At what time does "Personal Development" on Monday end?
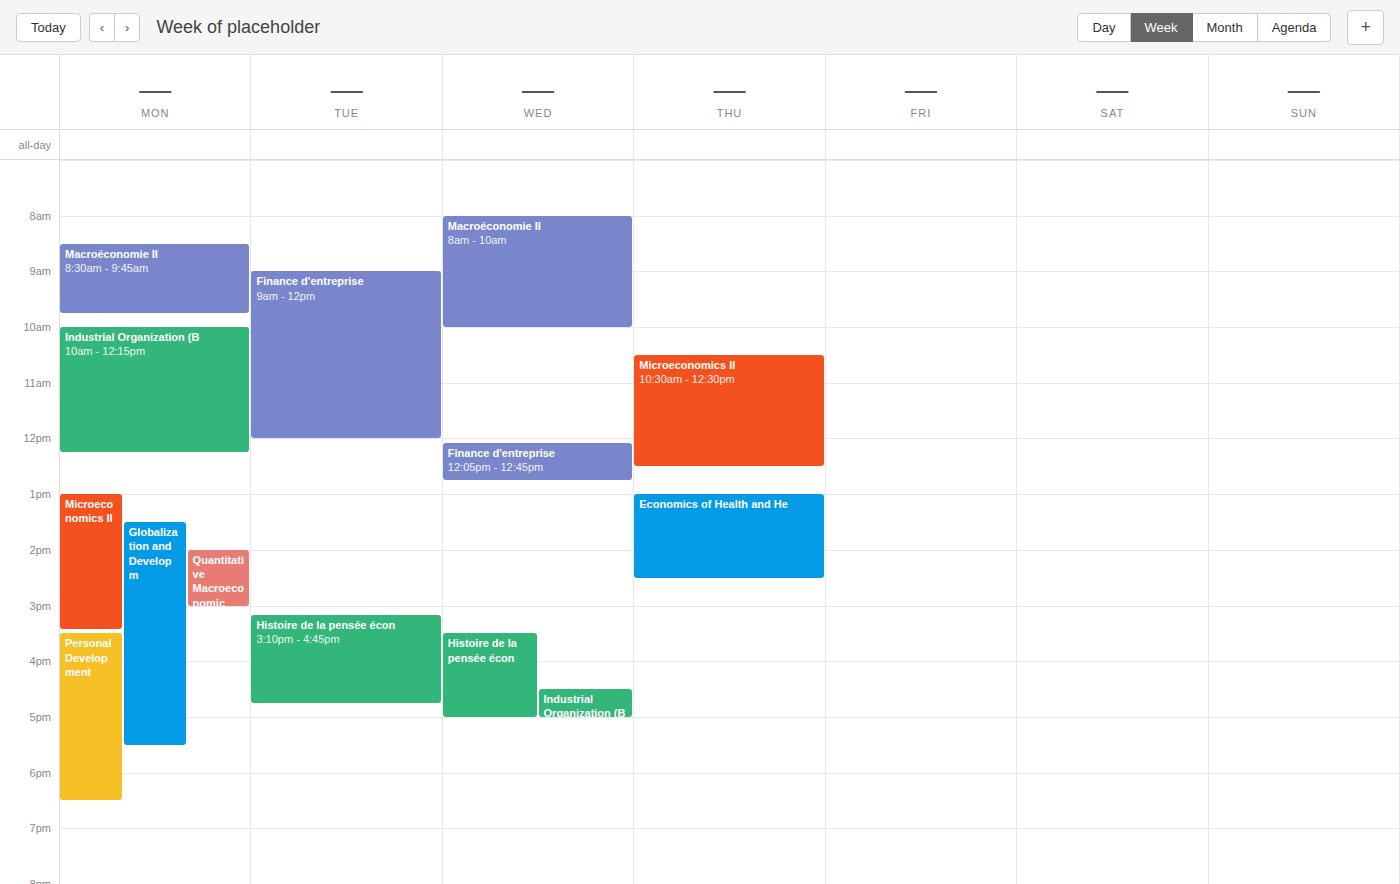
6:30 PM